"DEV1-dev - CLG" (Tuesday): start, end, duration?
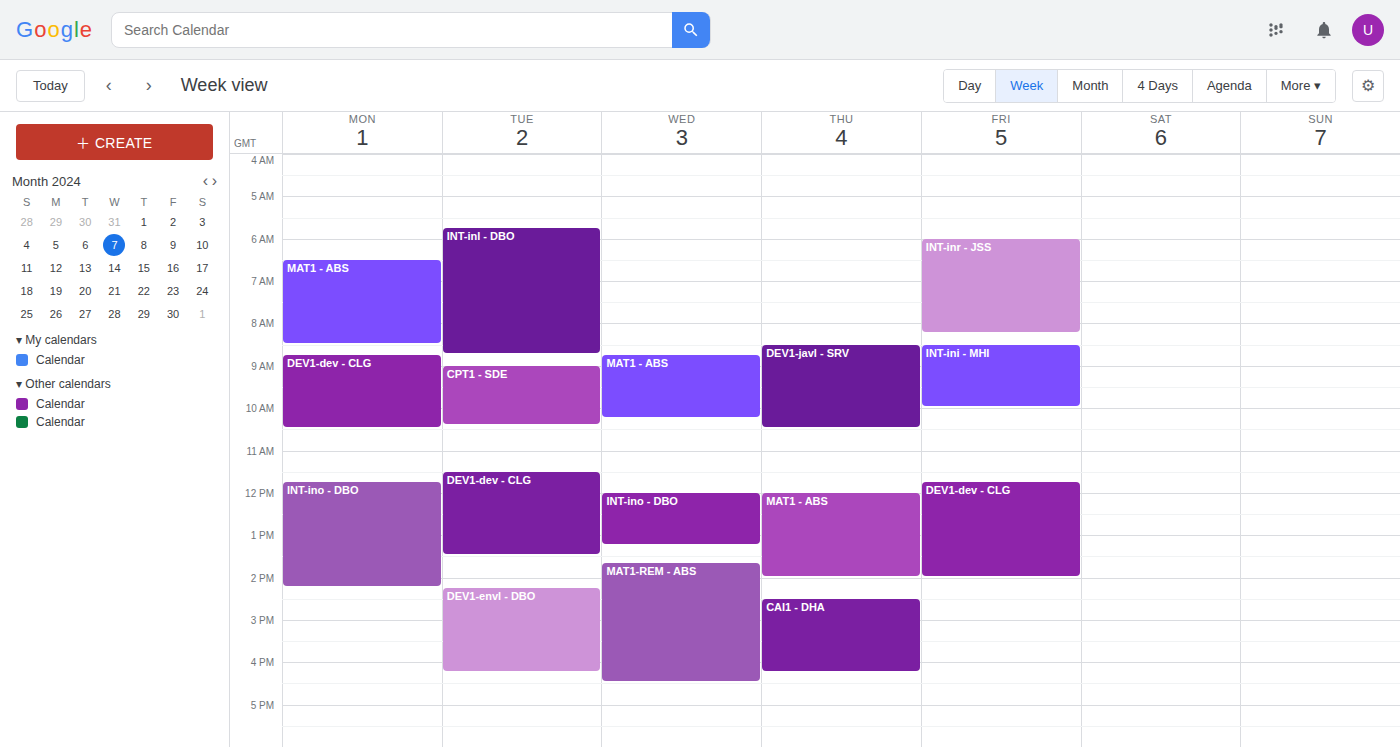
11:30 to 13:30, 2 hours